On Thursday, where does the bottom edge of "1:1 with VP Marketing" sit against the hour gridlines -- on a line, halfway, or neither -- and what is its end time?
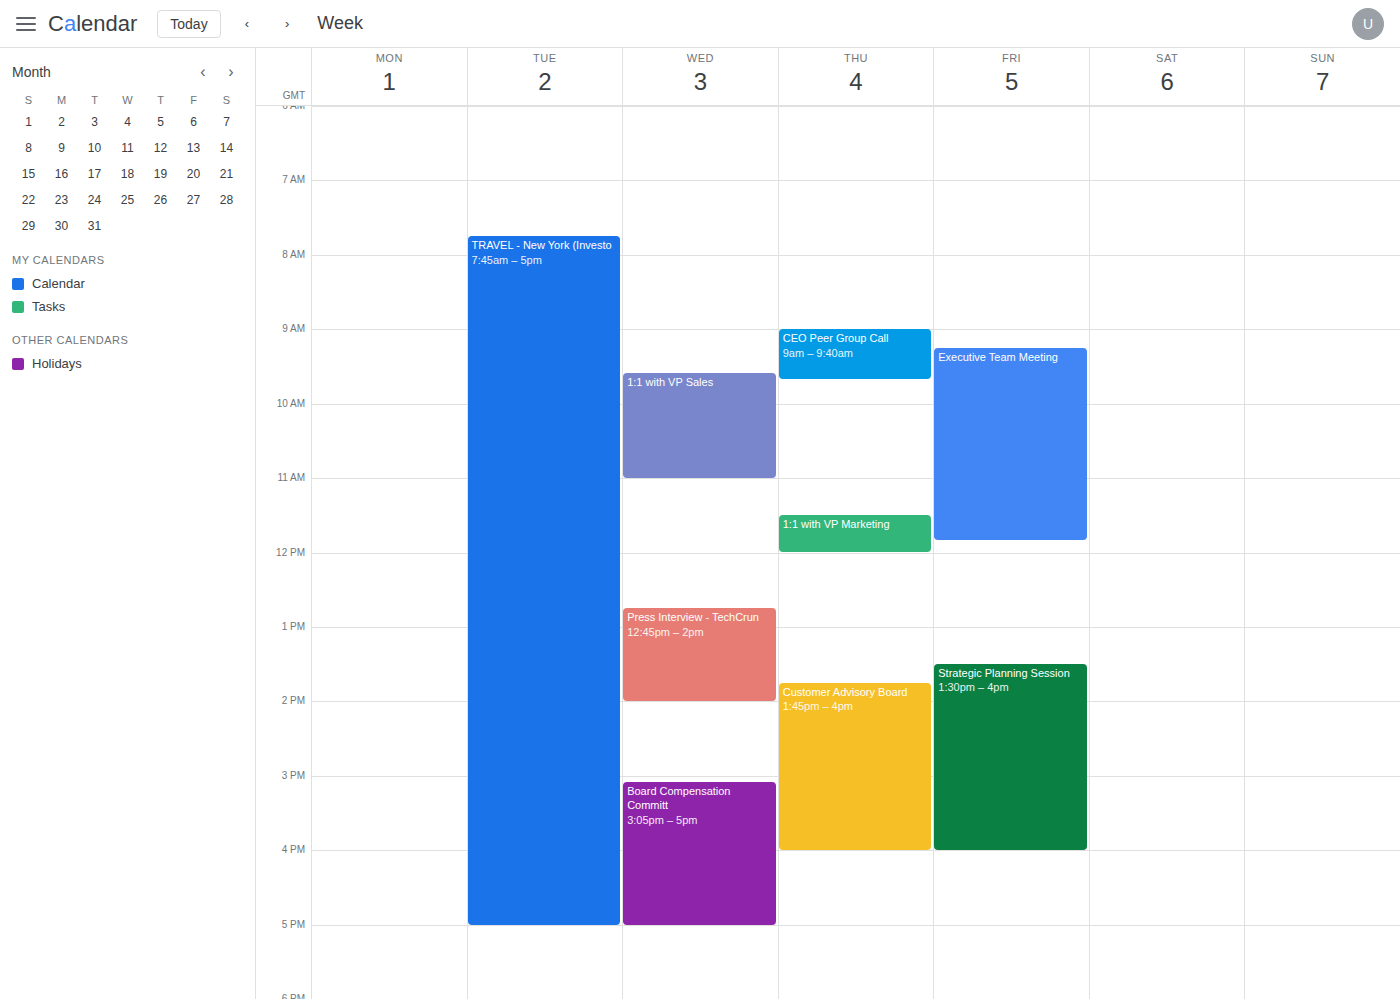
12:00 PM -- exactly on the 12 PM line.